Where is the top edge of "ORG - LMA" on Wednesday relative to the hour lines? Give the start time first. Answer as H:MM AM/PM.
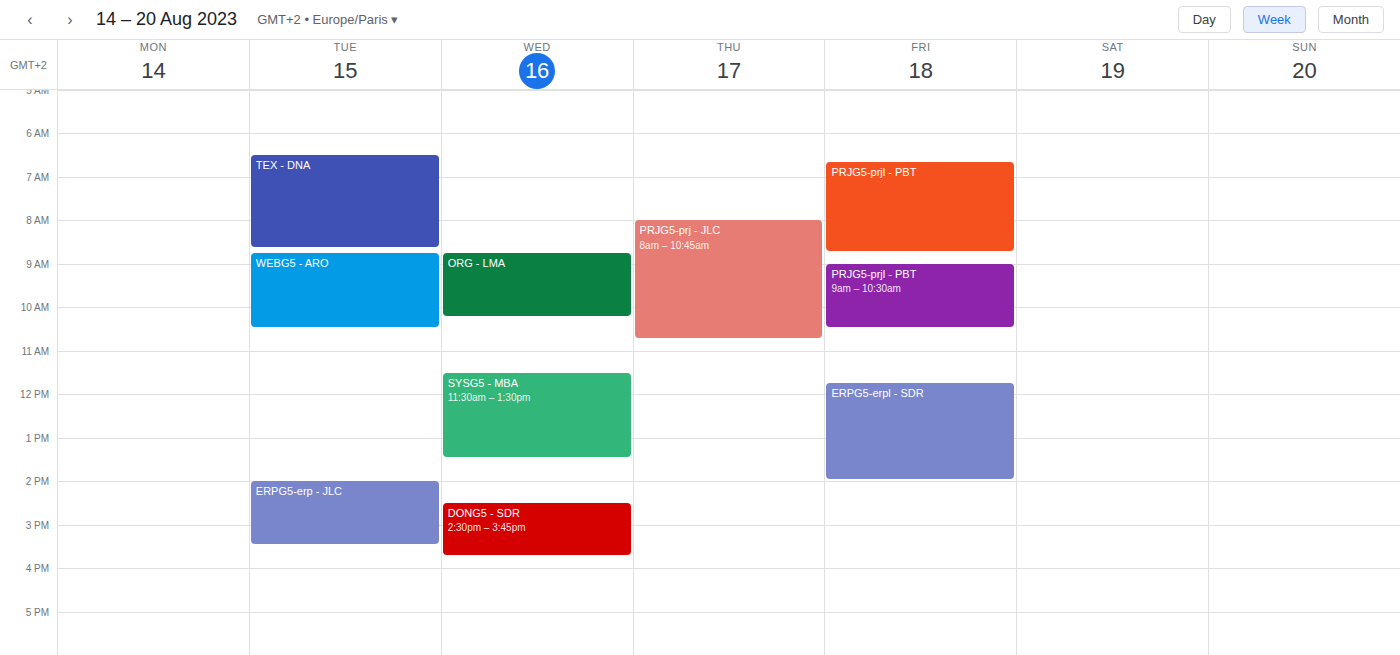
8:45 AM -- neither: three quarters of the way from the 8 AM line to the 9 AM line.